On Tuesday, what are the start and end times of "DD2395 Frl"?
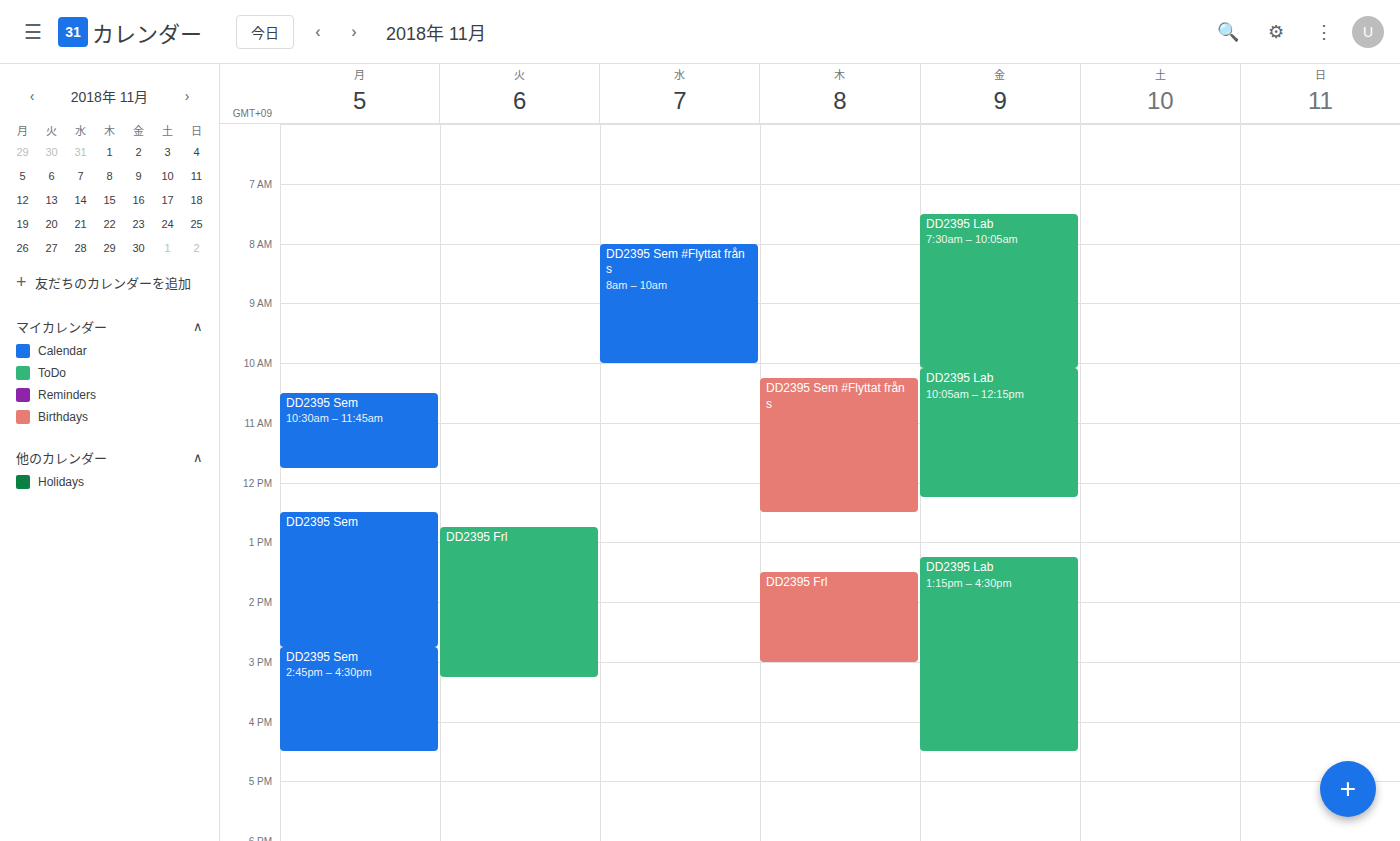
12:45 to 15:15